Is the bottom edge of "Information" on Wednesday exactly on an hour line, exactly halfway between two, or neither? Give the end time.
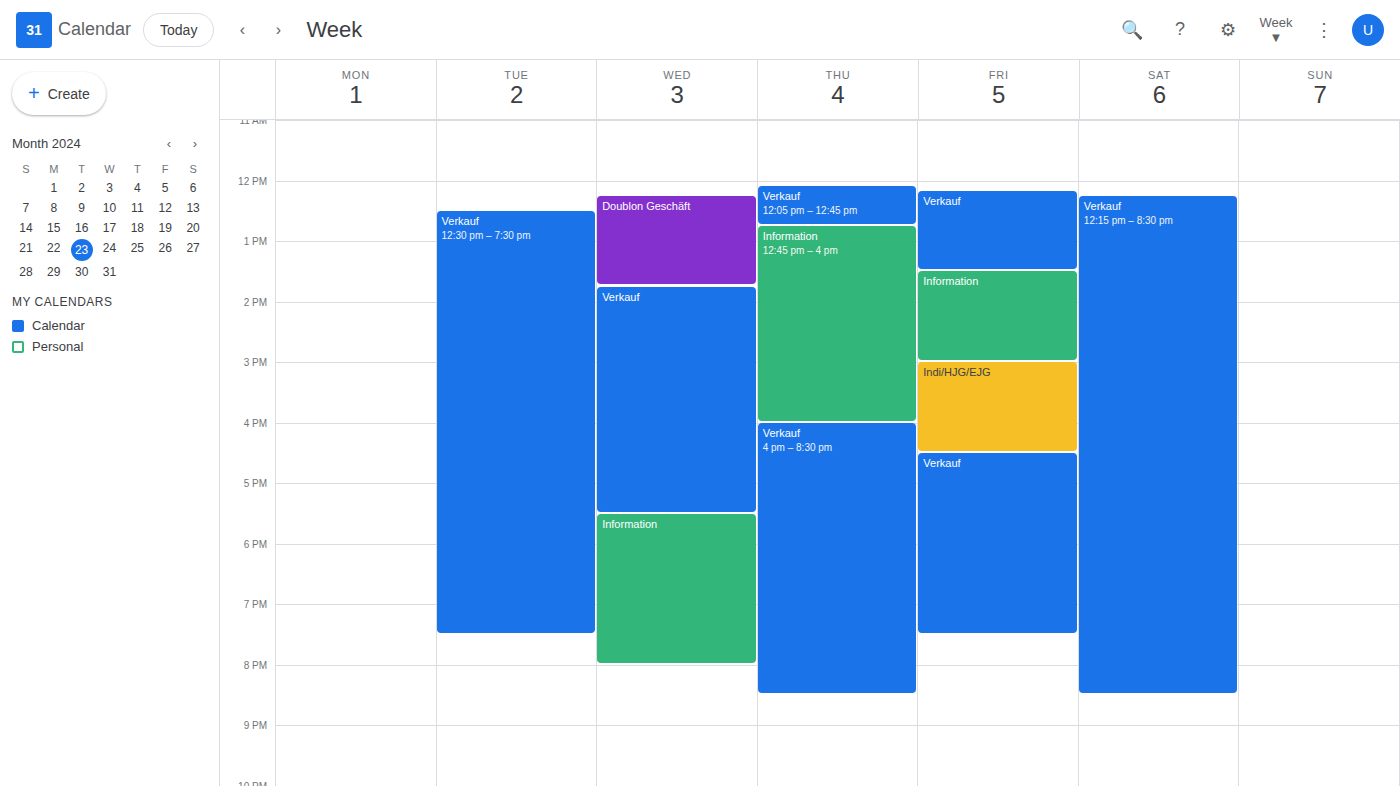
8:00 PM -- exactly on the 8 PM line.